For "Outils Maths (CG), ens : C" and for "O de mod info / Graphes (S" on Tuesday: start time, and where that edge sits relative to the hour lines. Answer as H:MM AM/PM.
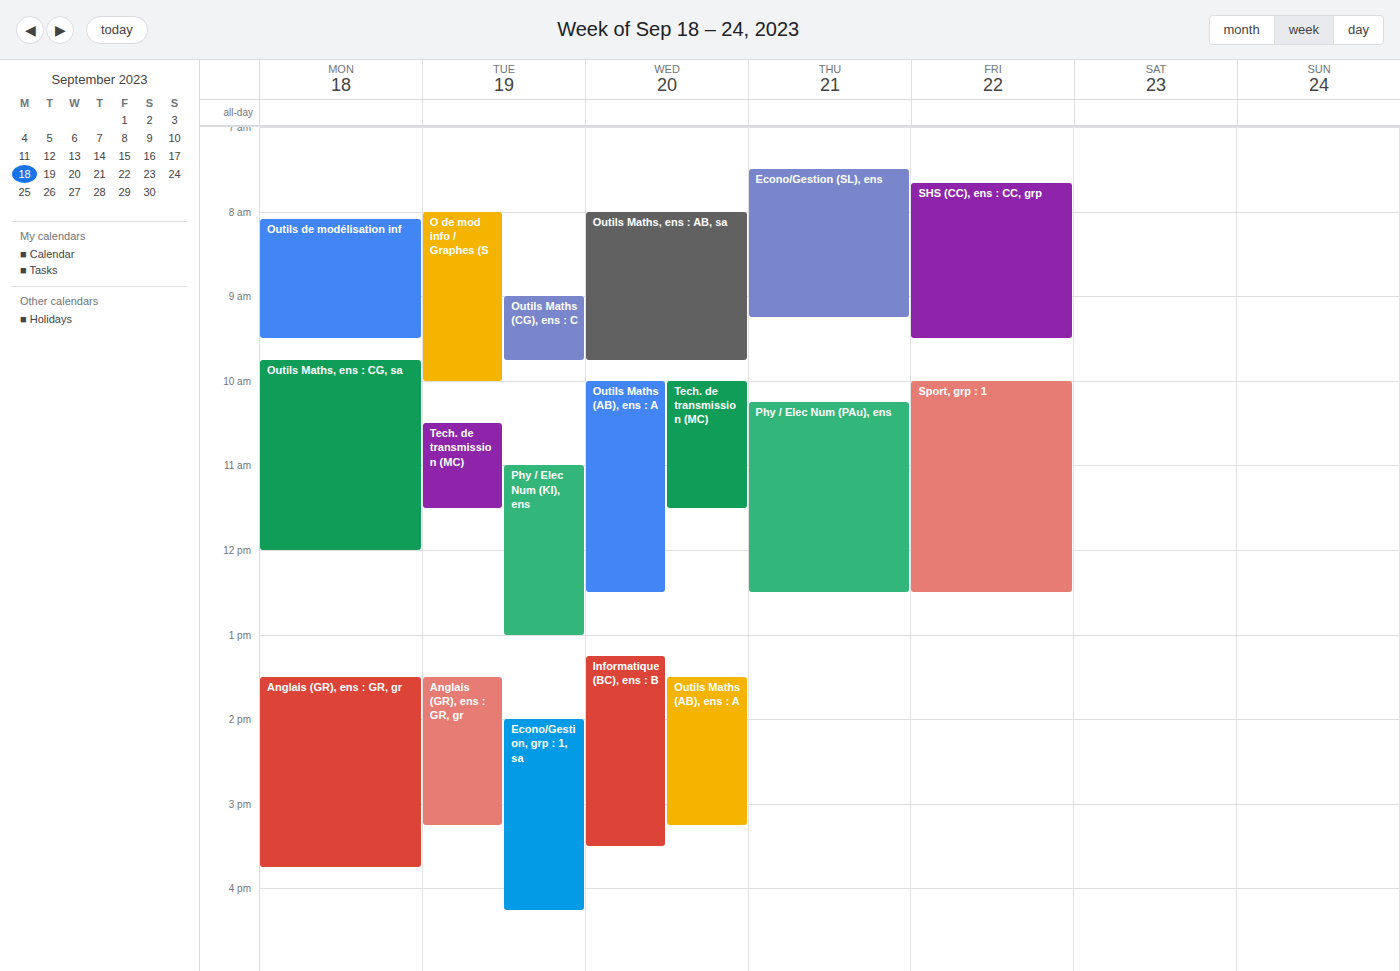
"Outils Maths (CG), ens : C": 9:00 AM, exactly on the 9 AM line. "O de mod info / Graphes (S": 8:00 AM, exactly on the 8 AM line.